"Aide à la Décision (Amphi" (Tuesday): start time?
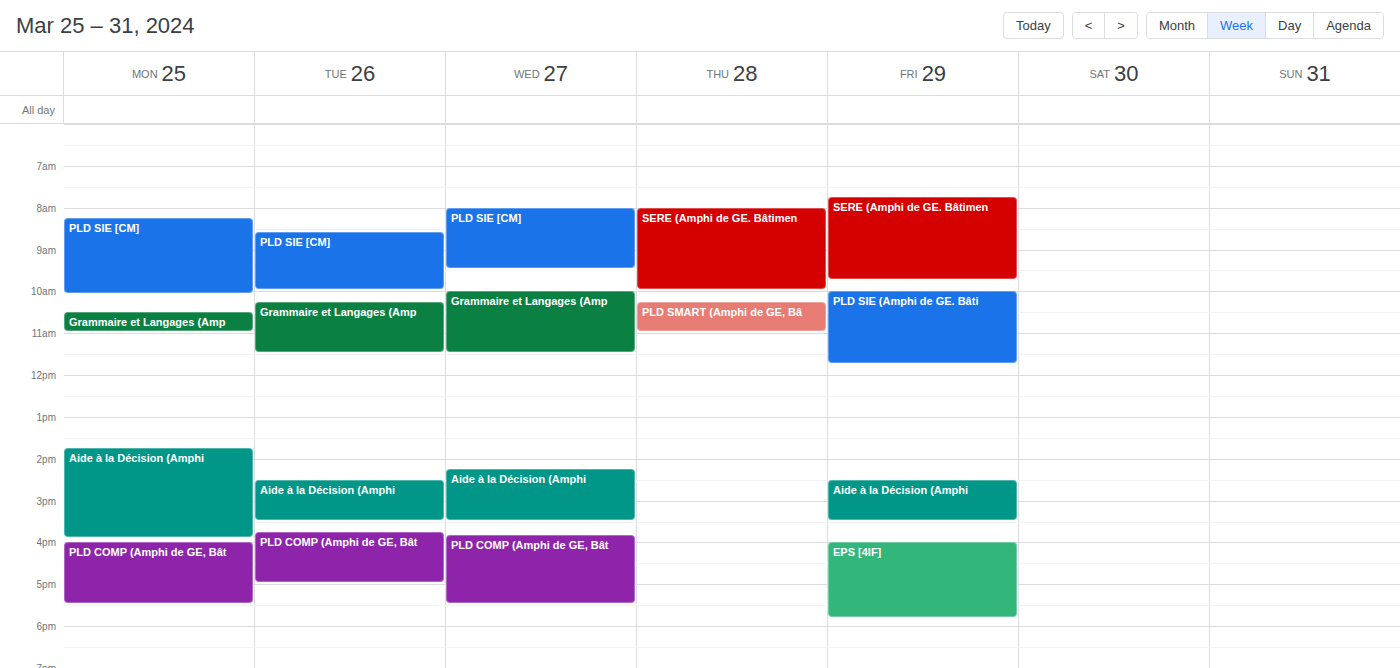
2:30 PM